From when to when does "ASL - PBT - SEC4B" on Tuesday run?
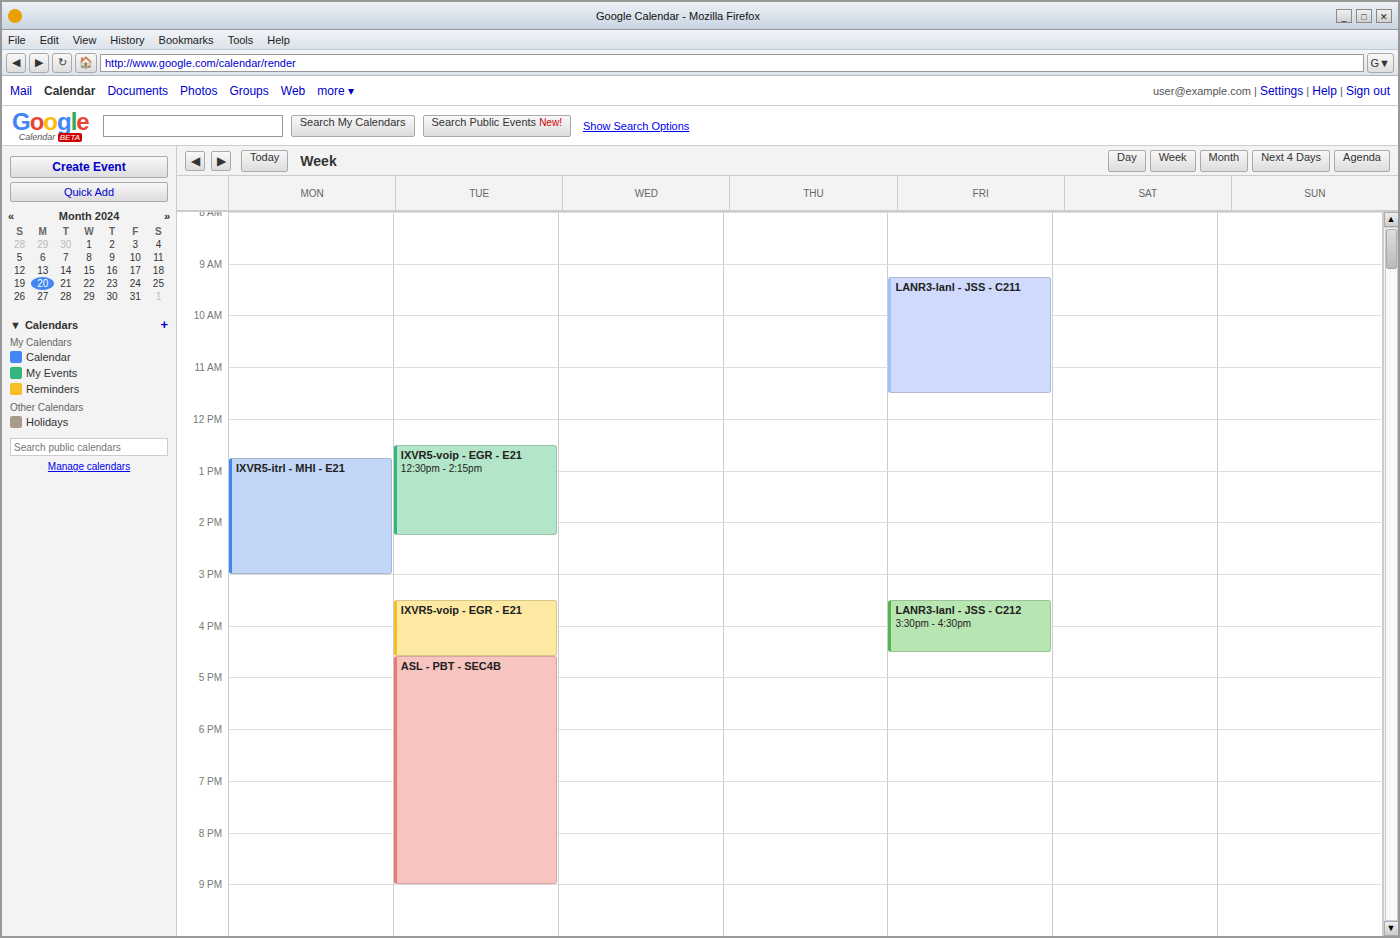
4:35 PM to 9:00 PM